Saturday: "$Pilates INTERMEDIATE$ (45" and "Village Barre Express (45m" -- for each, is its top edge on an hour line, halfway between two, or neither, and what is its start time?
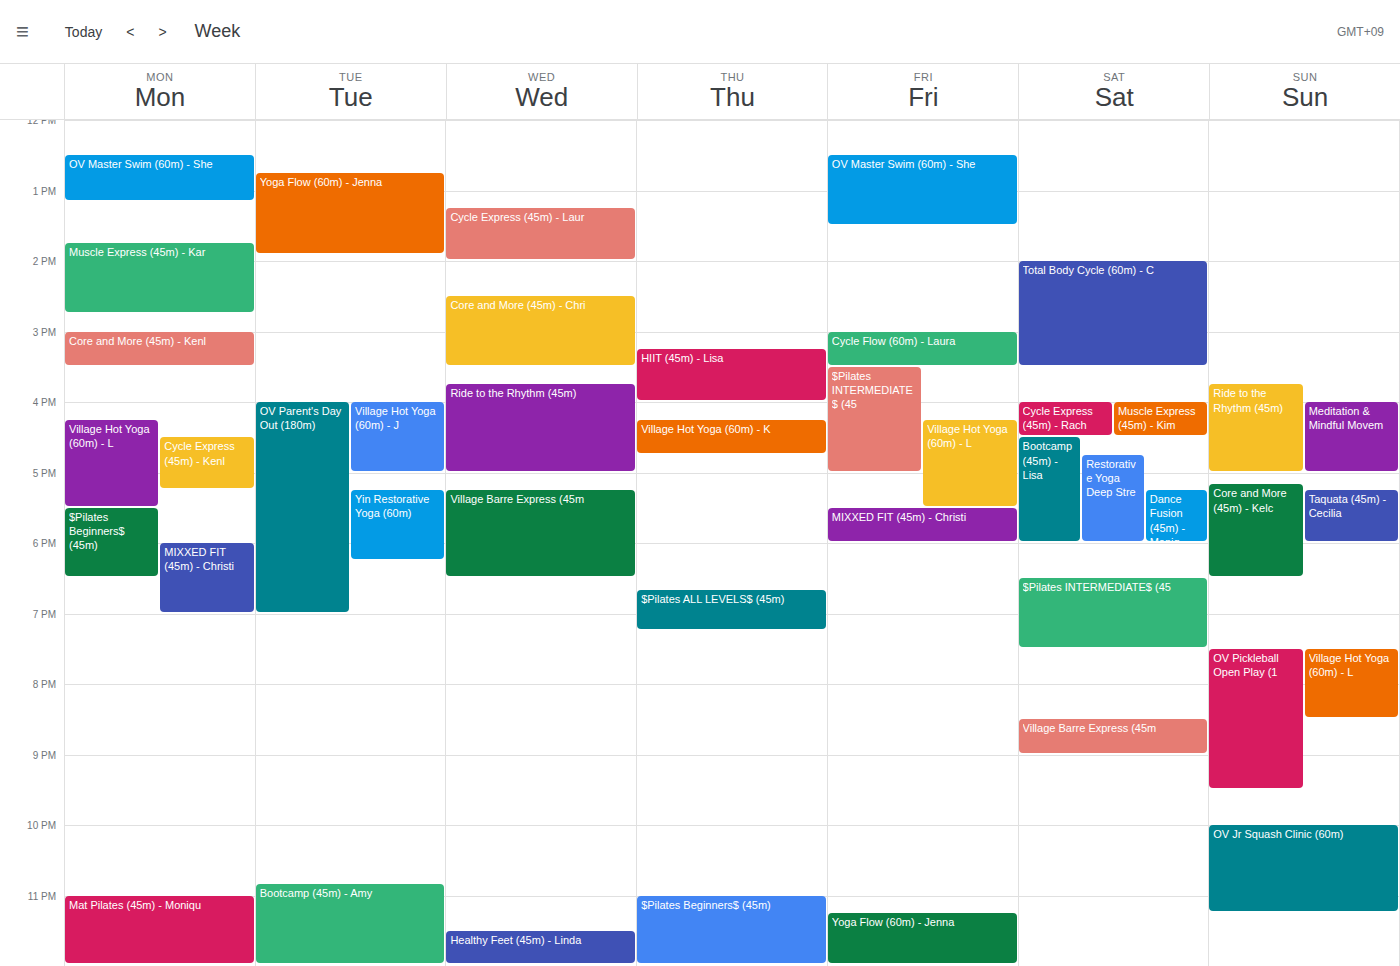
"$Pilates INTERMEDIATE$ (45": 6:30 PM, halfway between the 6 PM and 7 PM lines. "Village Barre Express (45m": 8:30 PM, halfway between the 8 PM and 9 PM lines.